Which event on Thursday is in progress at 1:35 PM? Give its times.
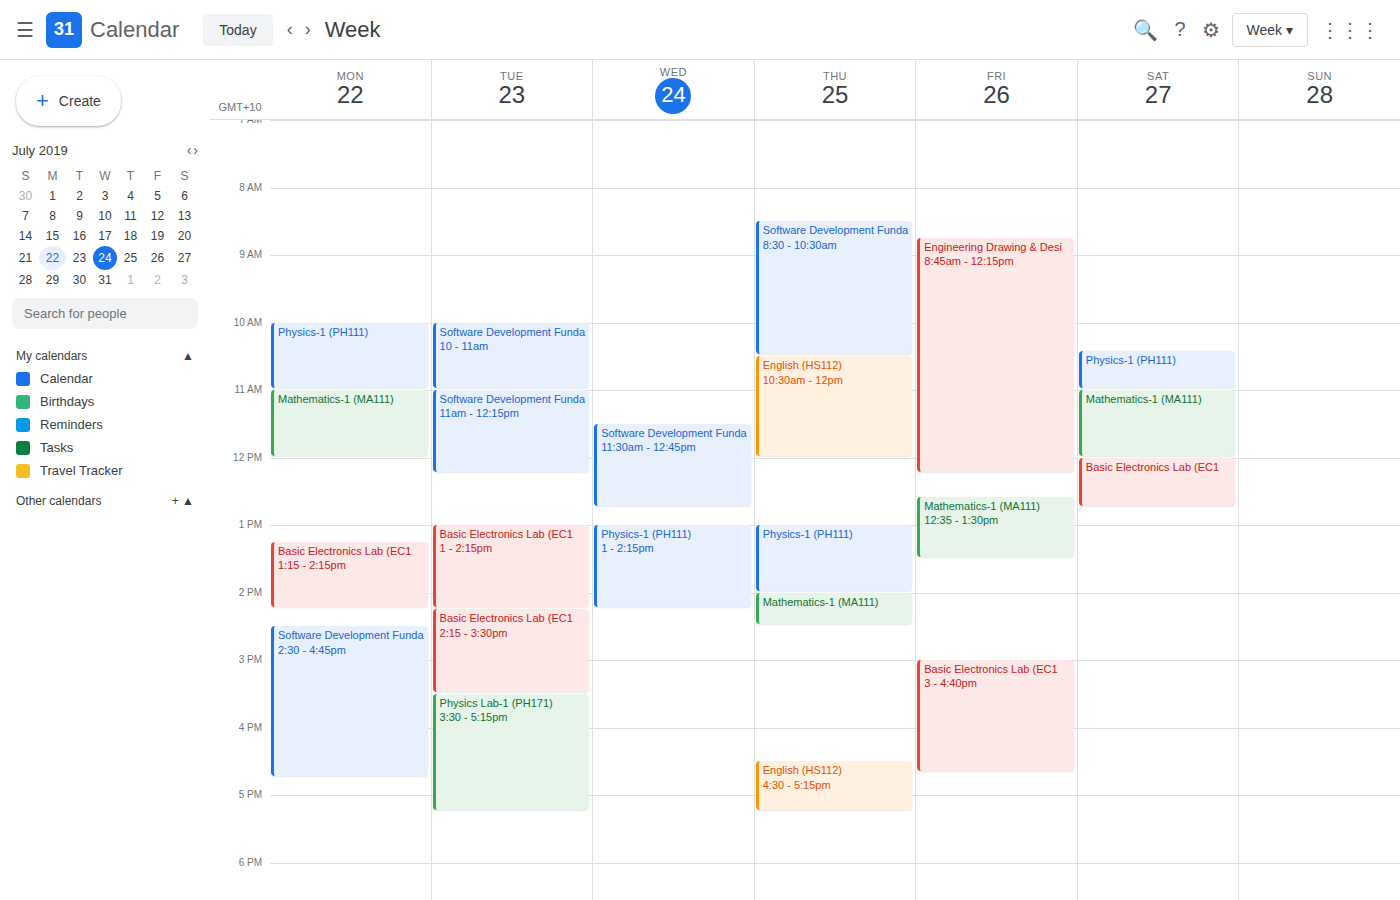
"Physics-1 (PH111)", 1:00 PM to 2:00 PM